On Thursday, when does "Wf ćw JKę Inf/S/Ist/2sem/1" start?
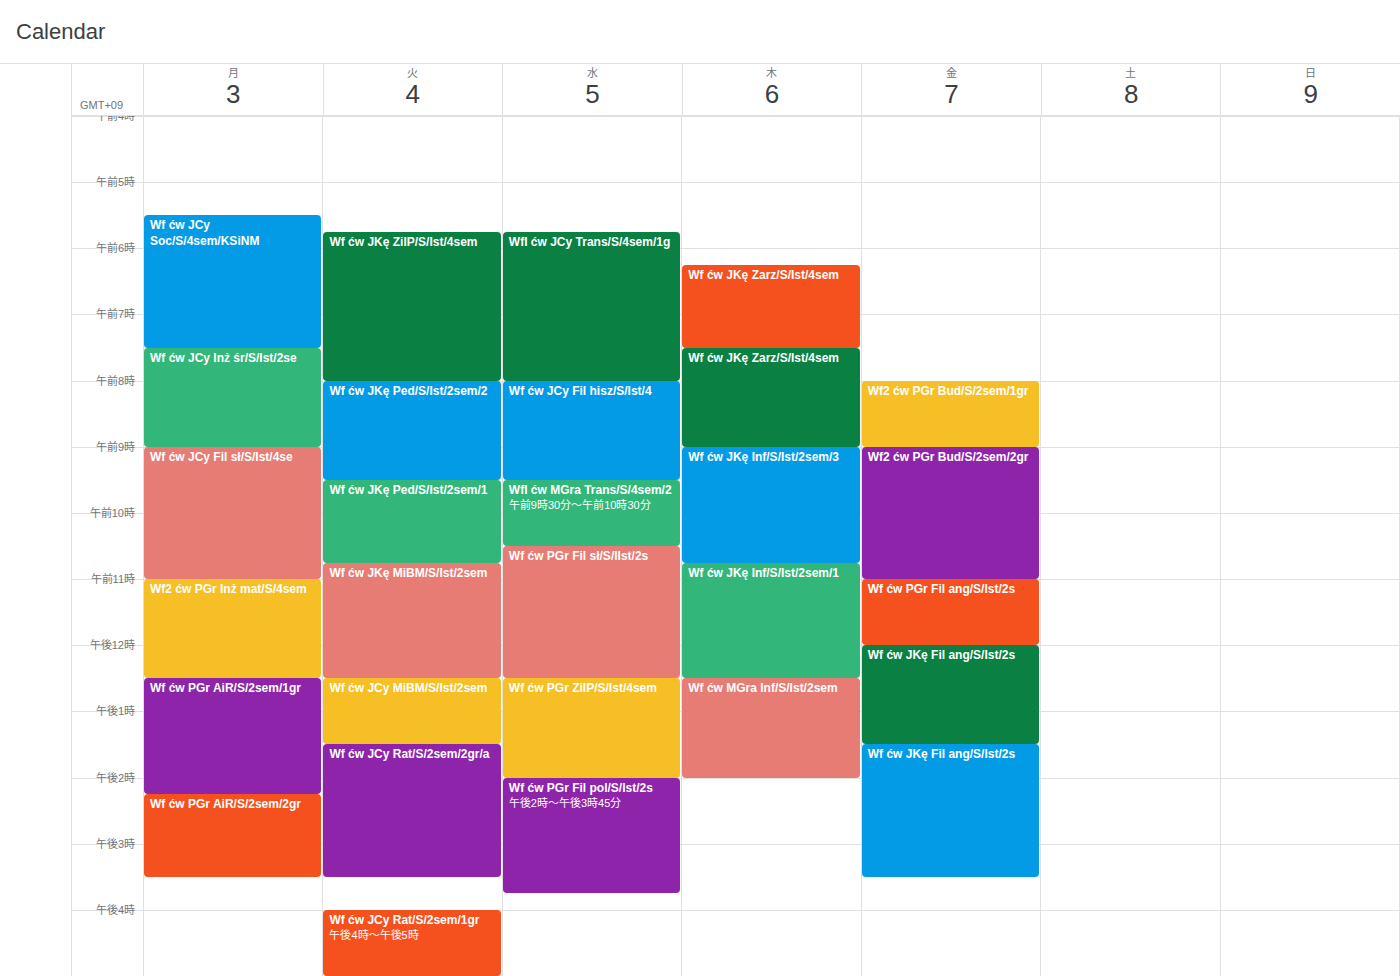
10:45 AM